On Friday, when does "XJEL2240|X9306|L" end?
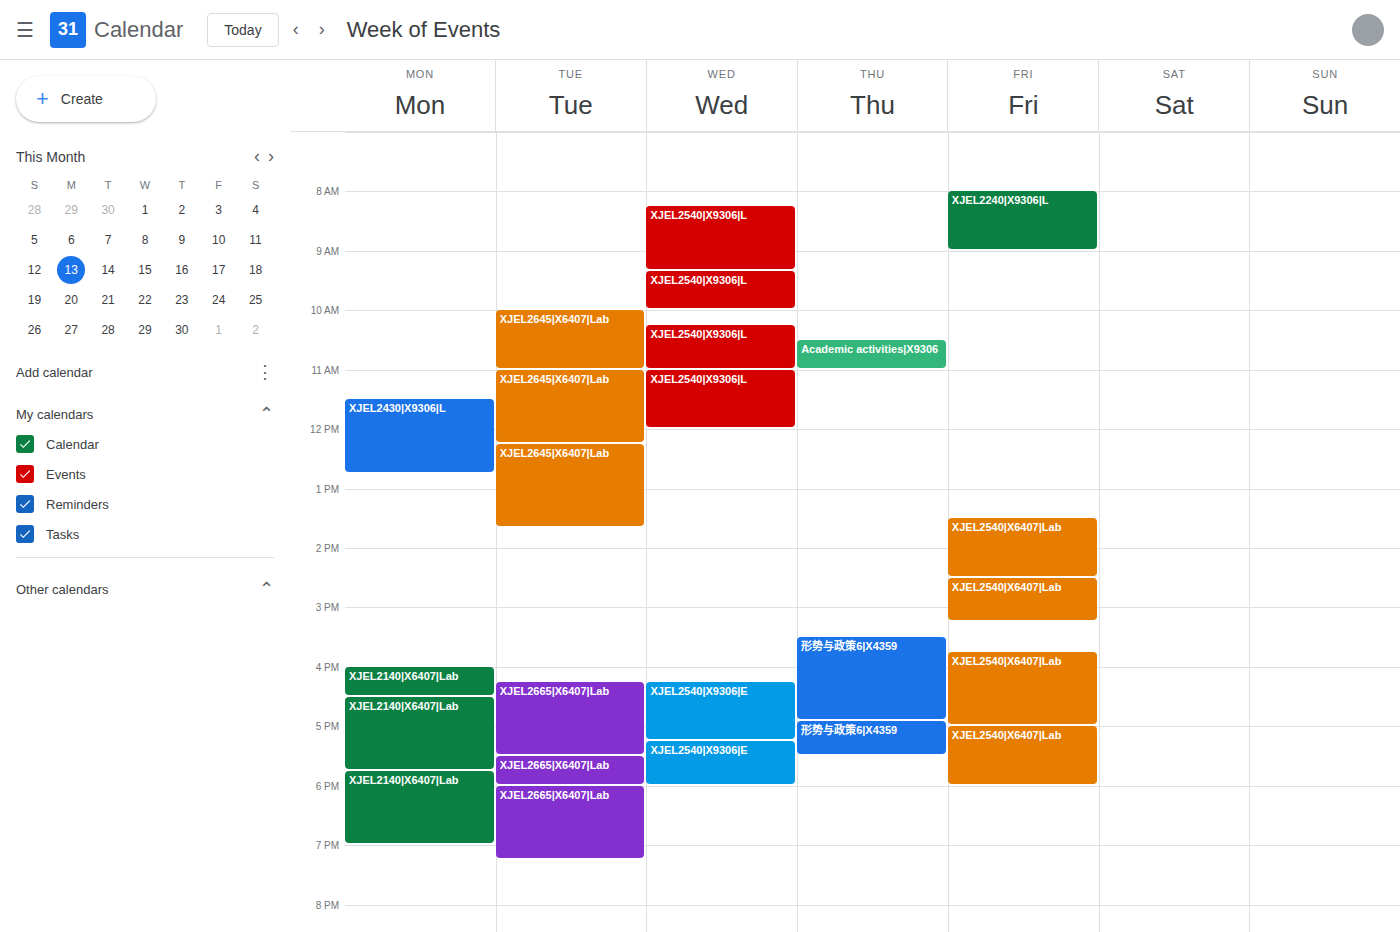
9:00 AM